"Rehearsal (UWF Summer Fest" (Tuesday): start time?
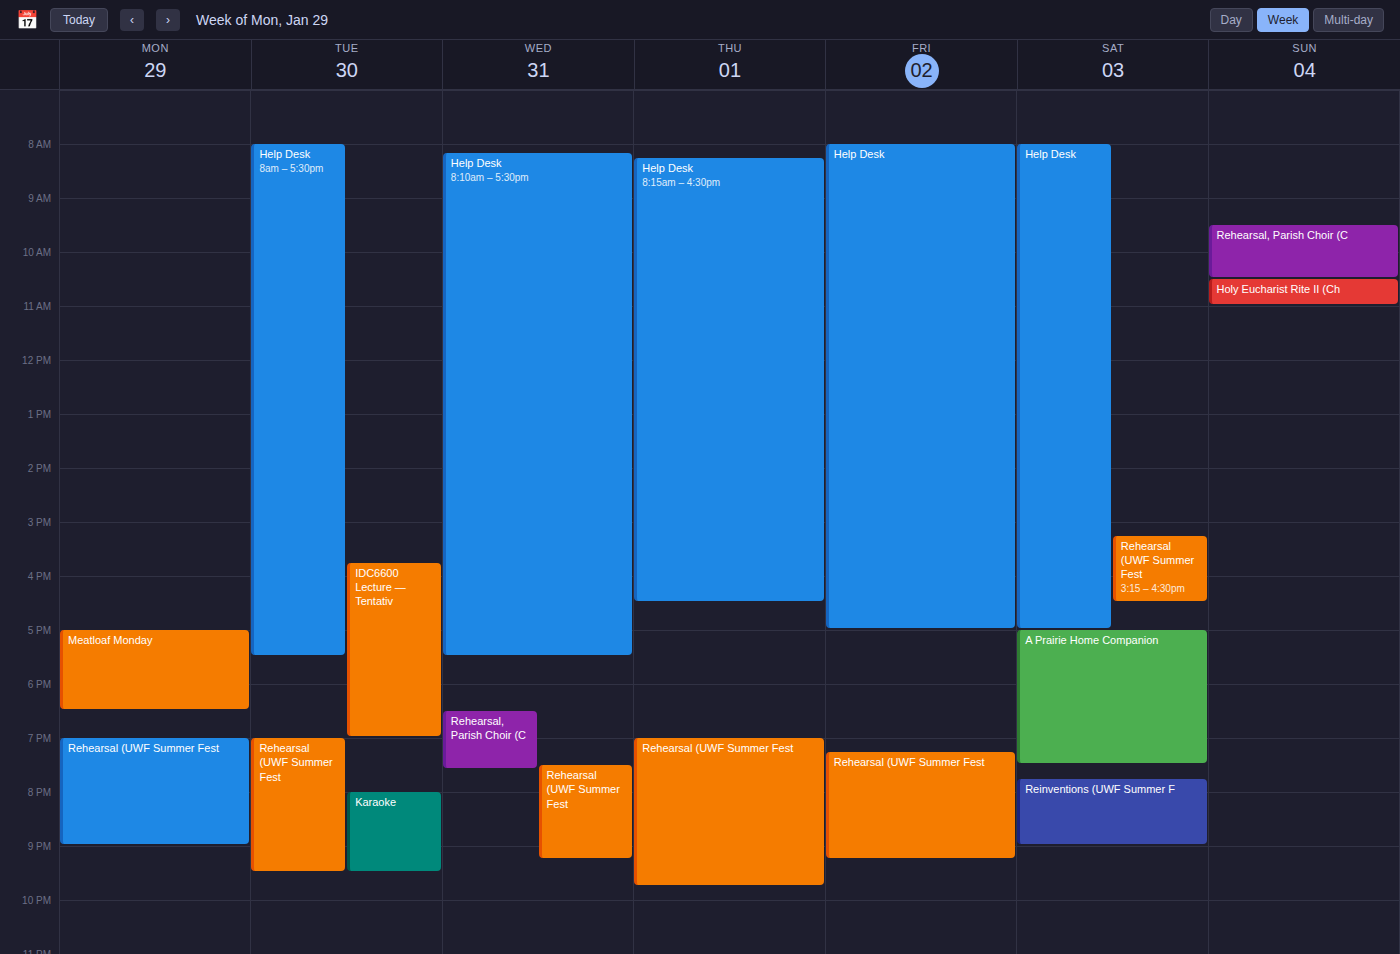
19:00